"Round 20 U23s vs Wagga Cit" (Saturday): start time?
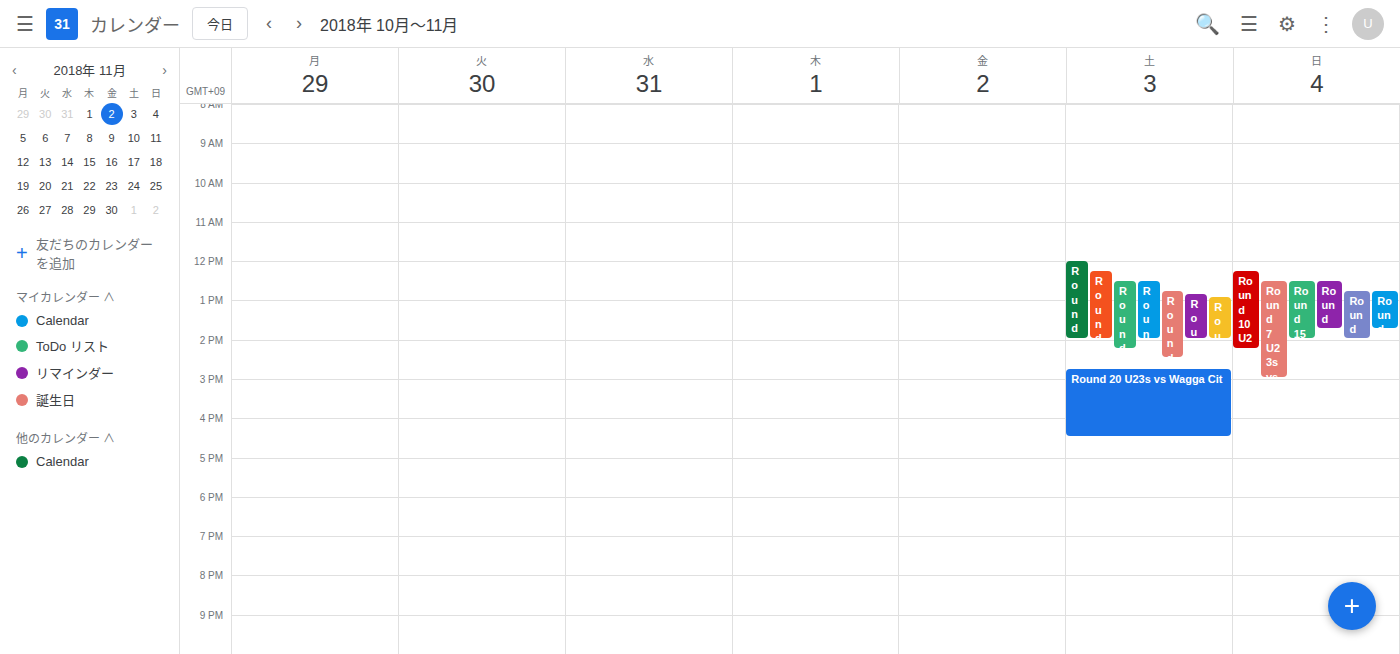
2:45 PM